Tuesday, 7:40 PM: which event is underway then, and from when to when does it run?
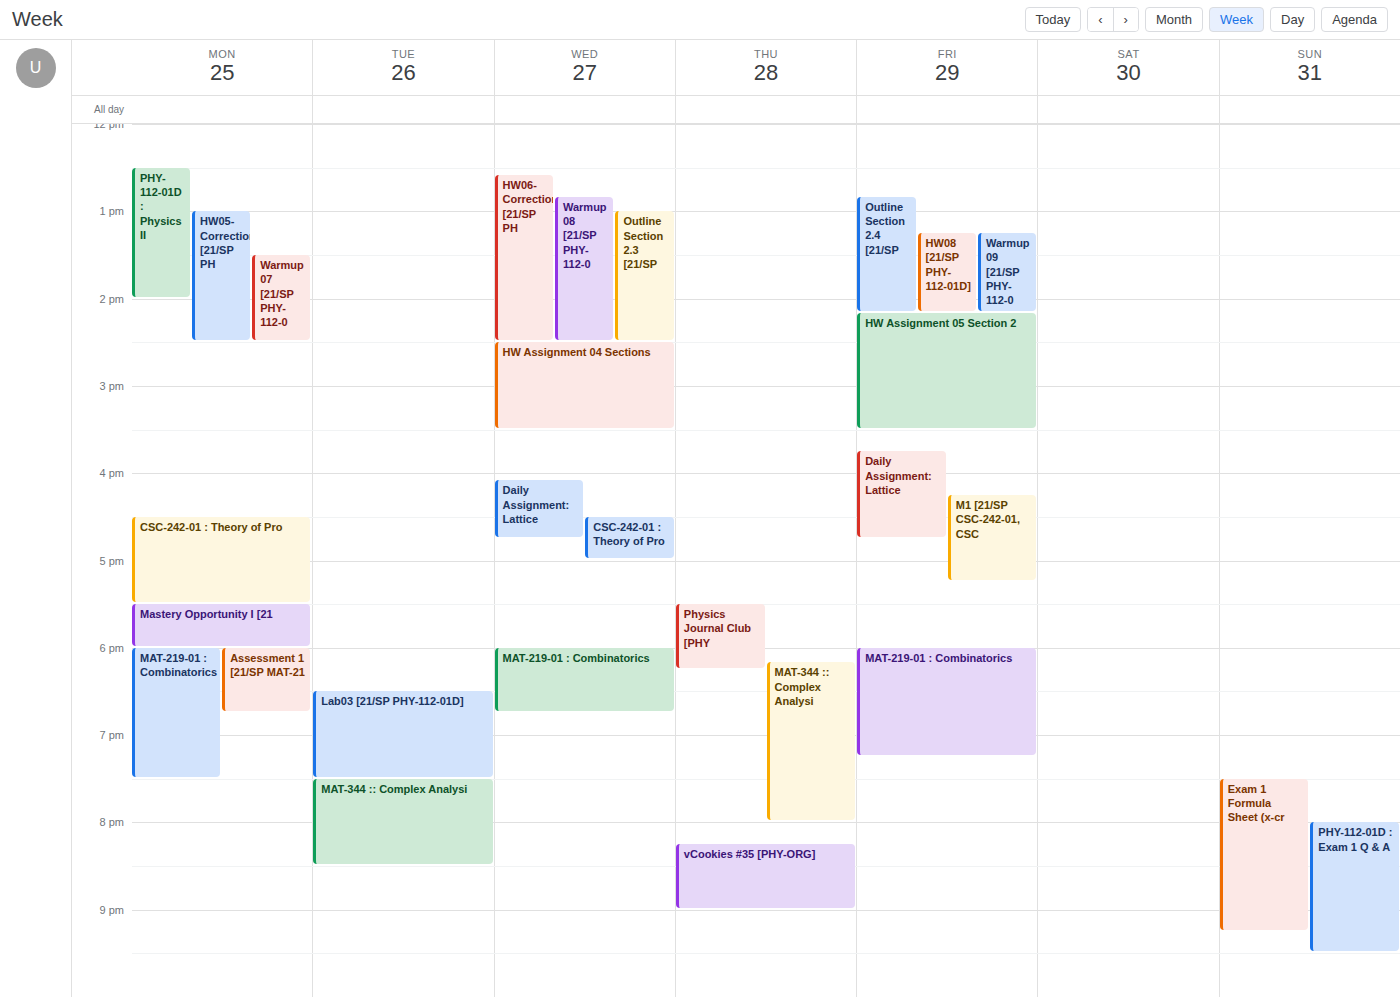
"MAT-344 :: Complex Analysi", 7:30 PM to 8:30 PM